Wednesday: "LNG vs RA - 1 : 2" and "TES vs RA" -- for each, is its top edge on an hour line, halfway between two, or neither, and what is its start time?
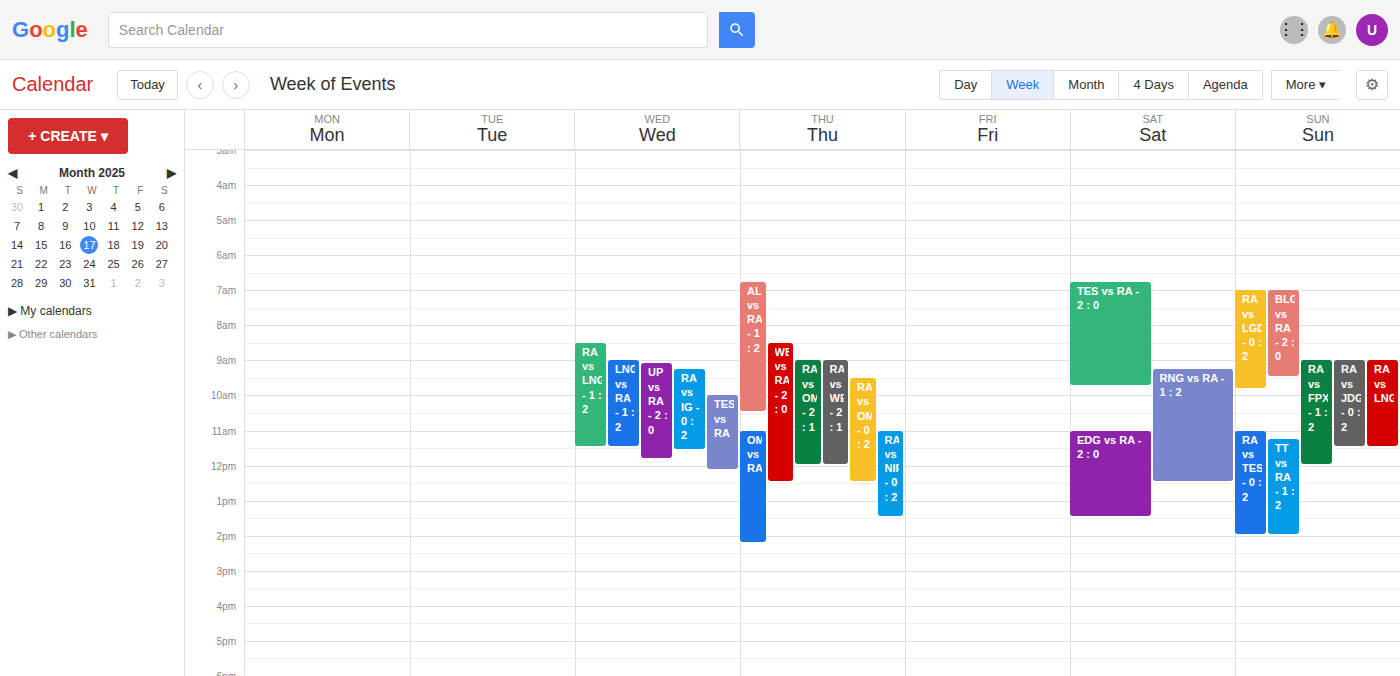
"LNG vs RA - 1 : 2": 9:00 AM, exactly on the 9 AM line. "TES vs RA": 10:00 AM, exactly on the 10 AM line.